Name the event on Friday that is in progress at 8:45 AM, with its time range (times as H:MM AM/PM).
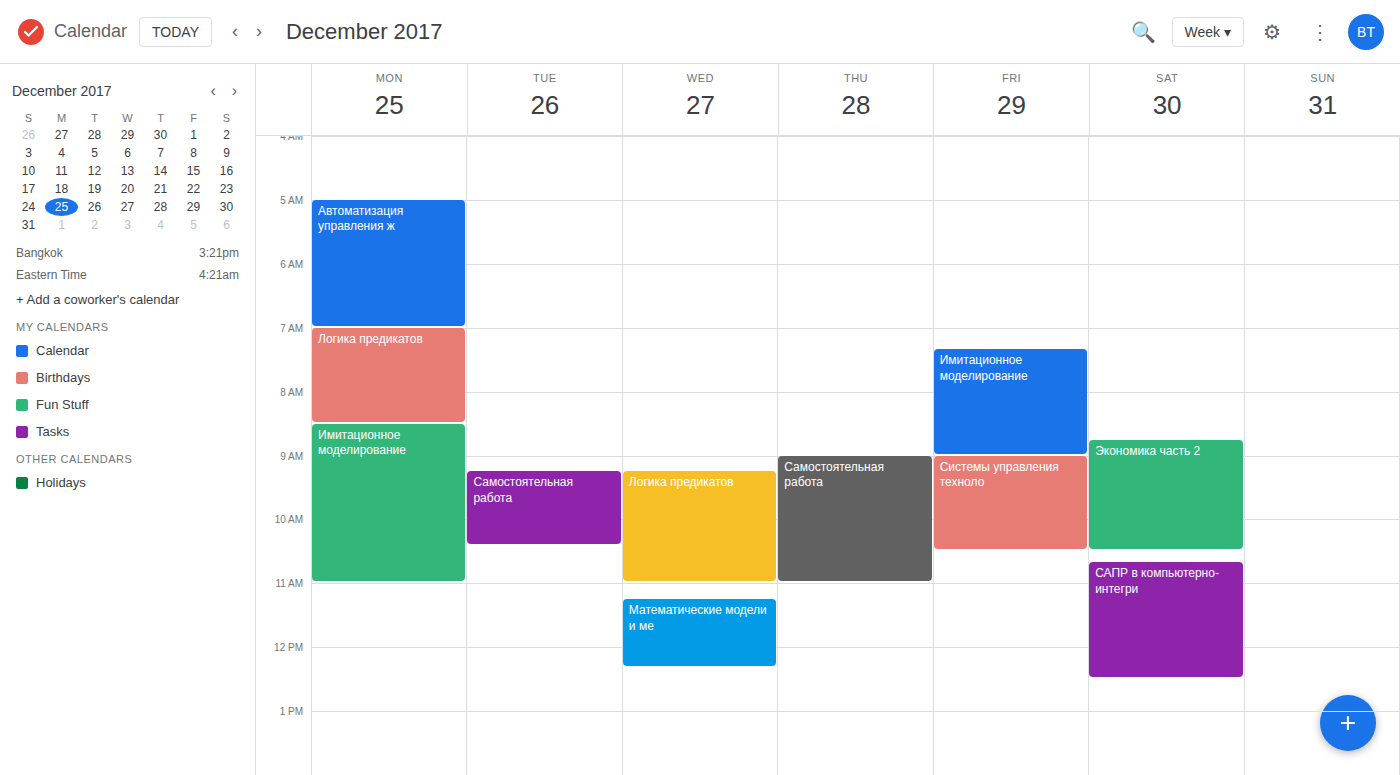
"Имитационное моделирование", 7:20 AM to 9:00 AM